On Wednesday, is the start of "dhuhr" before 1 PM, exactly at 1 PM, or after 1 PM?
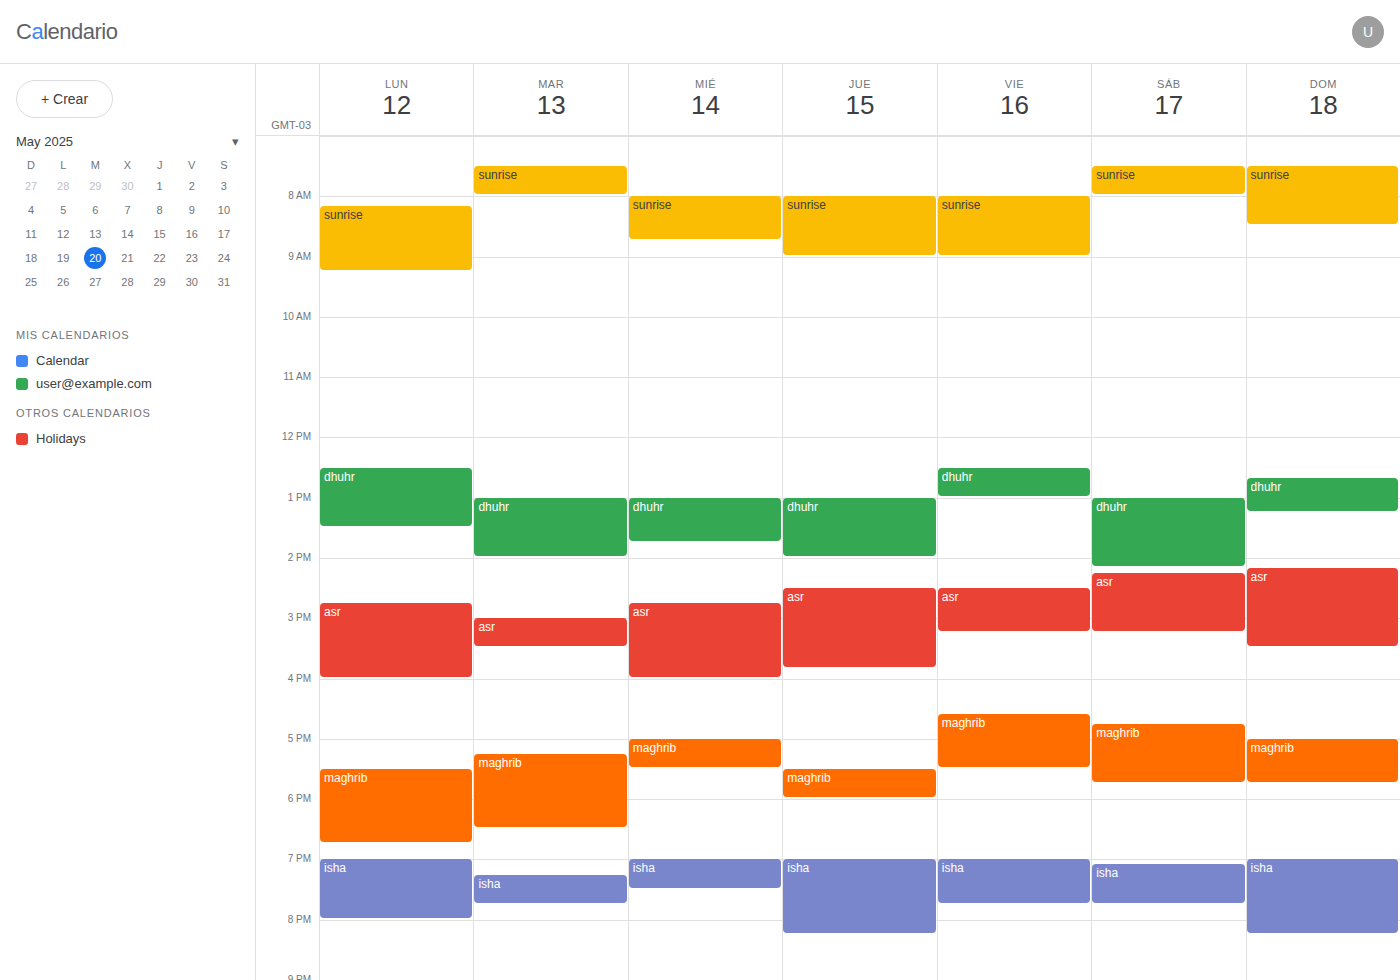
1:00 PM -- exactly at 1 PM, on the 1 PM line.